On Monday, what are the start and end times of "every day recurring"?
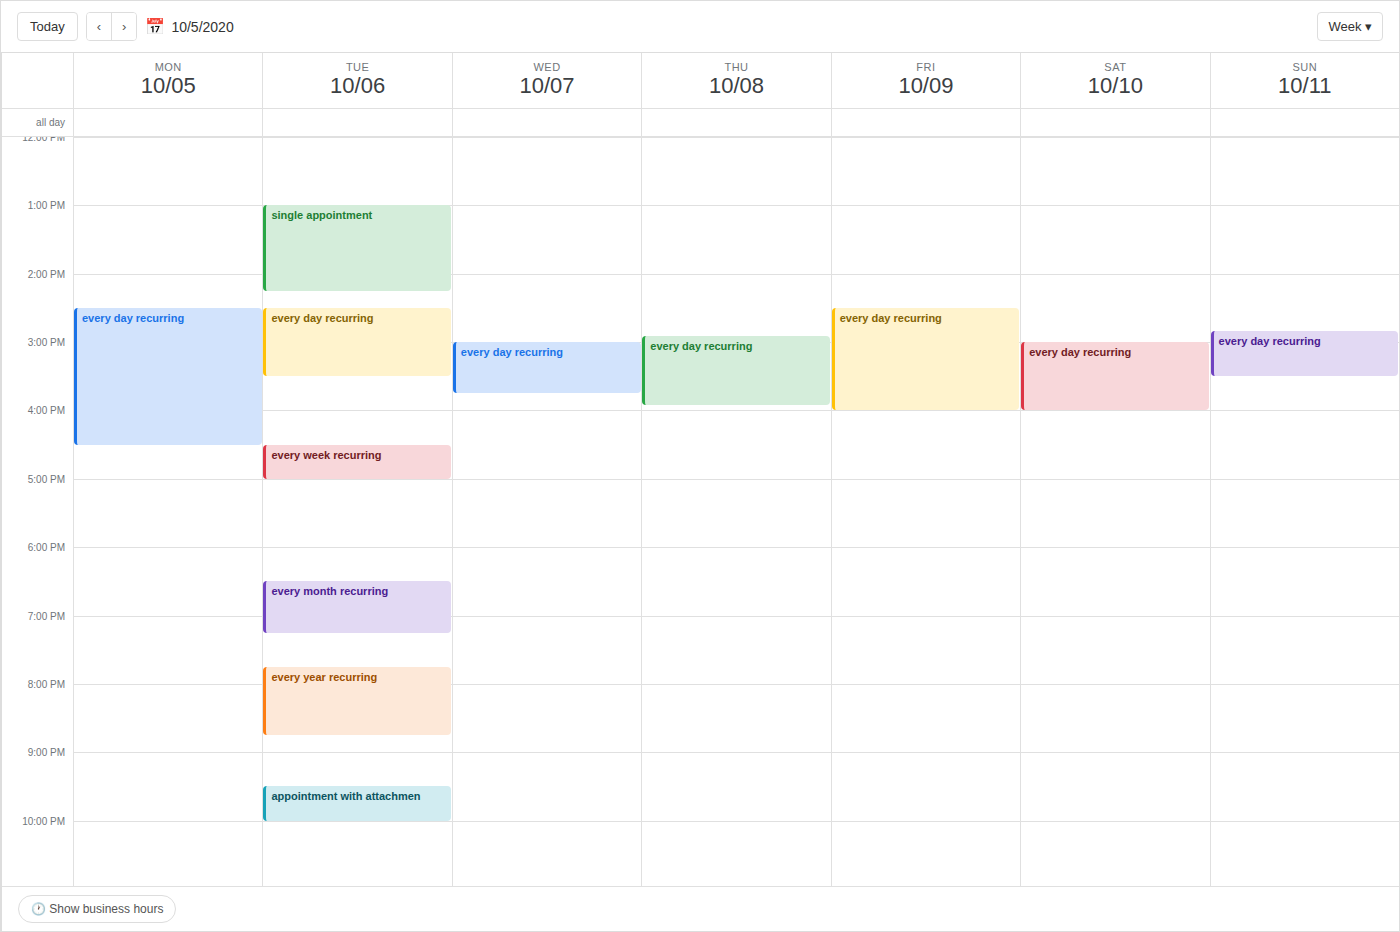
14:30 to 16:30